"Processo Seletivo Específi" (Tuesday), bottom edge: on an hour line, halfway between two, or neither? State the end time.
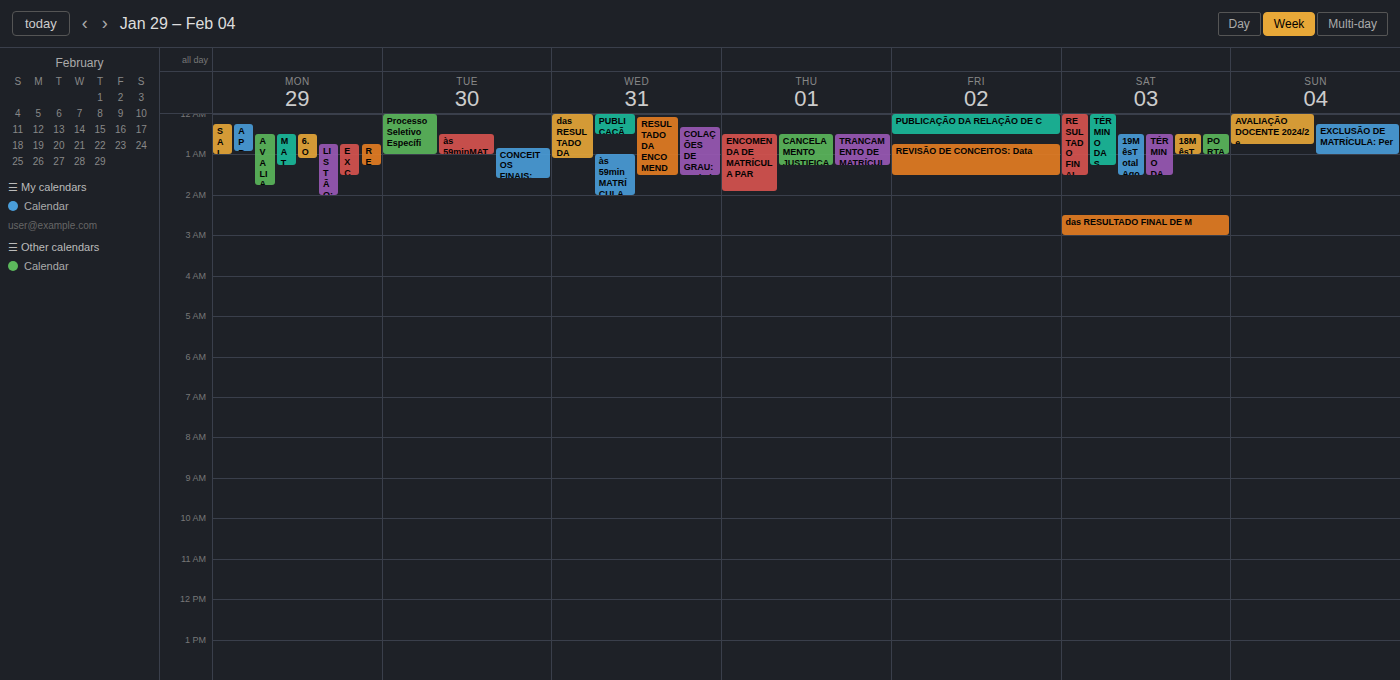
1:00 AM -- exactly on the 1 AM line.